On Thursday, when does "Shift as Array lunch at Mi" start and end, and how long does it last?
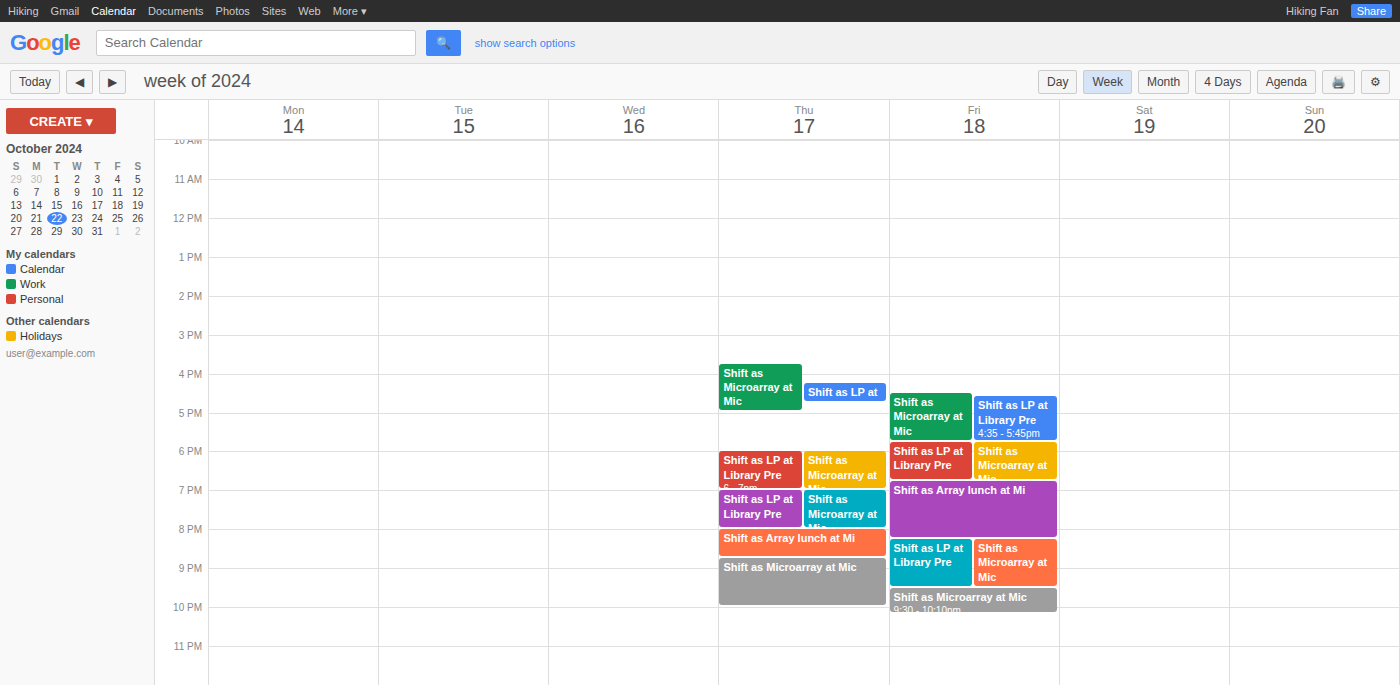
8:00 PM to 8:45 PM, 45 minutes